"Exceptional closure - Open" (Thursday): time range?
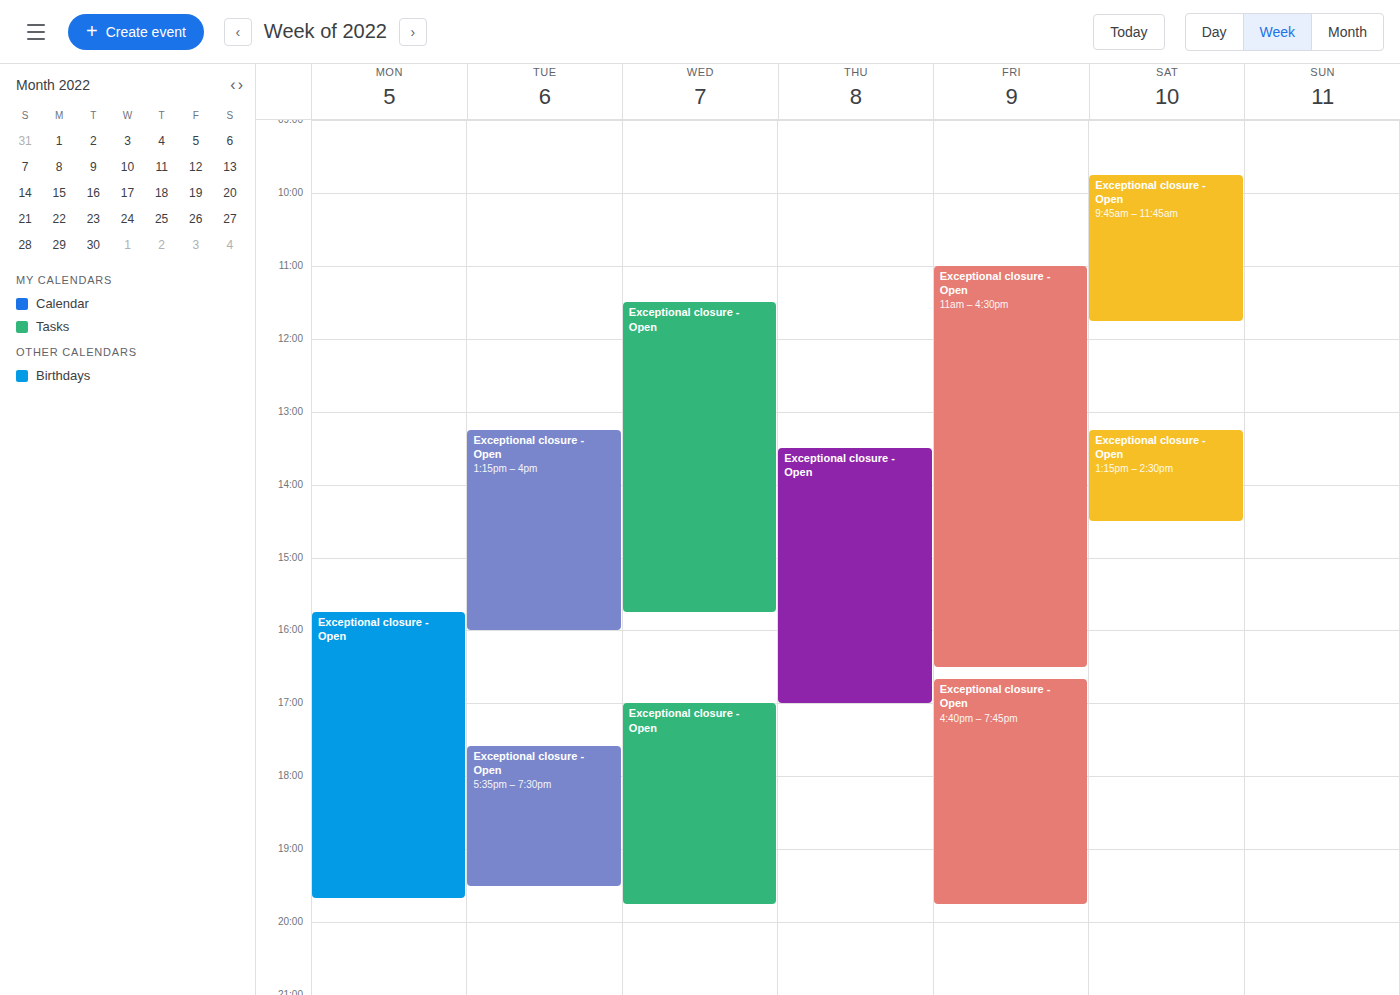
1:30 PM to 5:00 PM